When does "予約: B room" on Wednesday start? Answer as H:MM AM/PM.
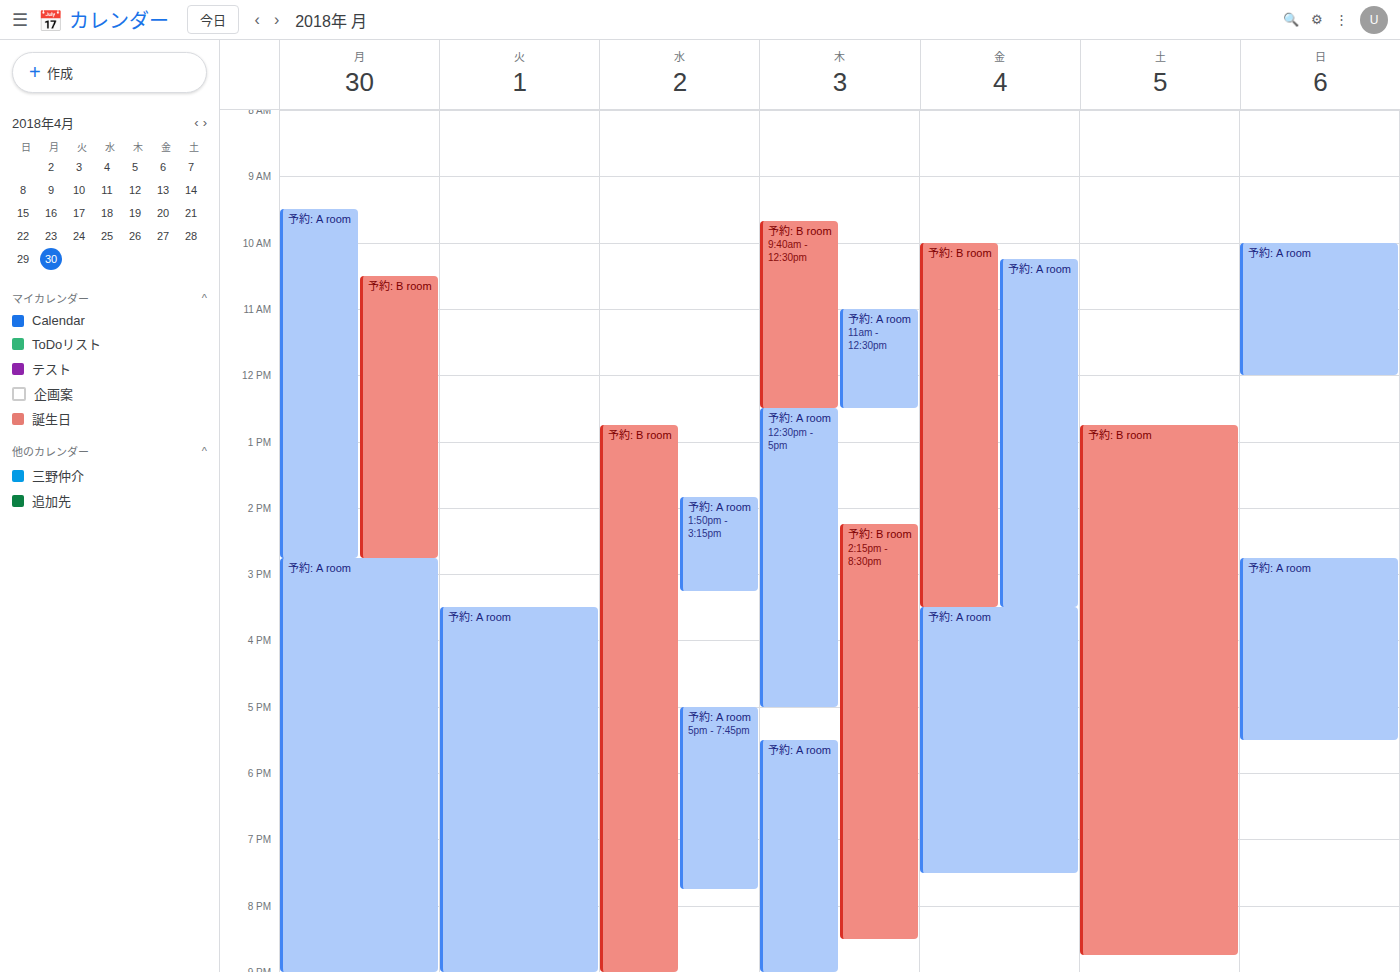
12:45 PM